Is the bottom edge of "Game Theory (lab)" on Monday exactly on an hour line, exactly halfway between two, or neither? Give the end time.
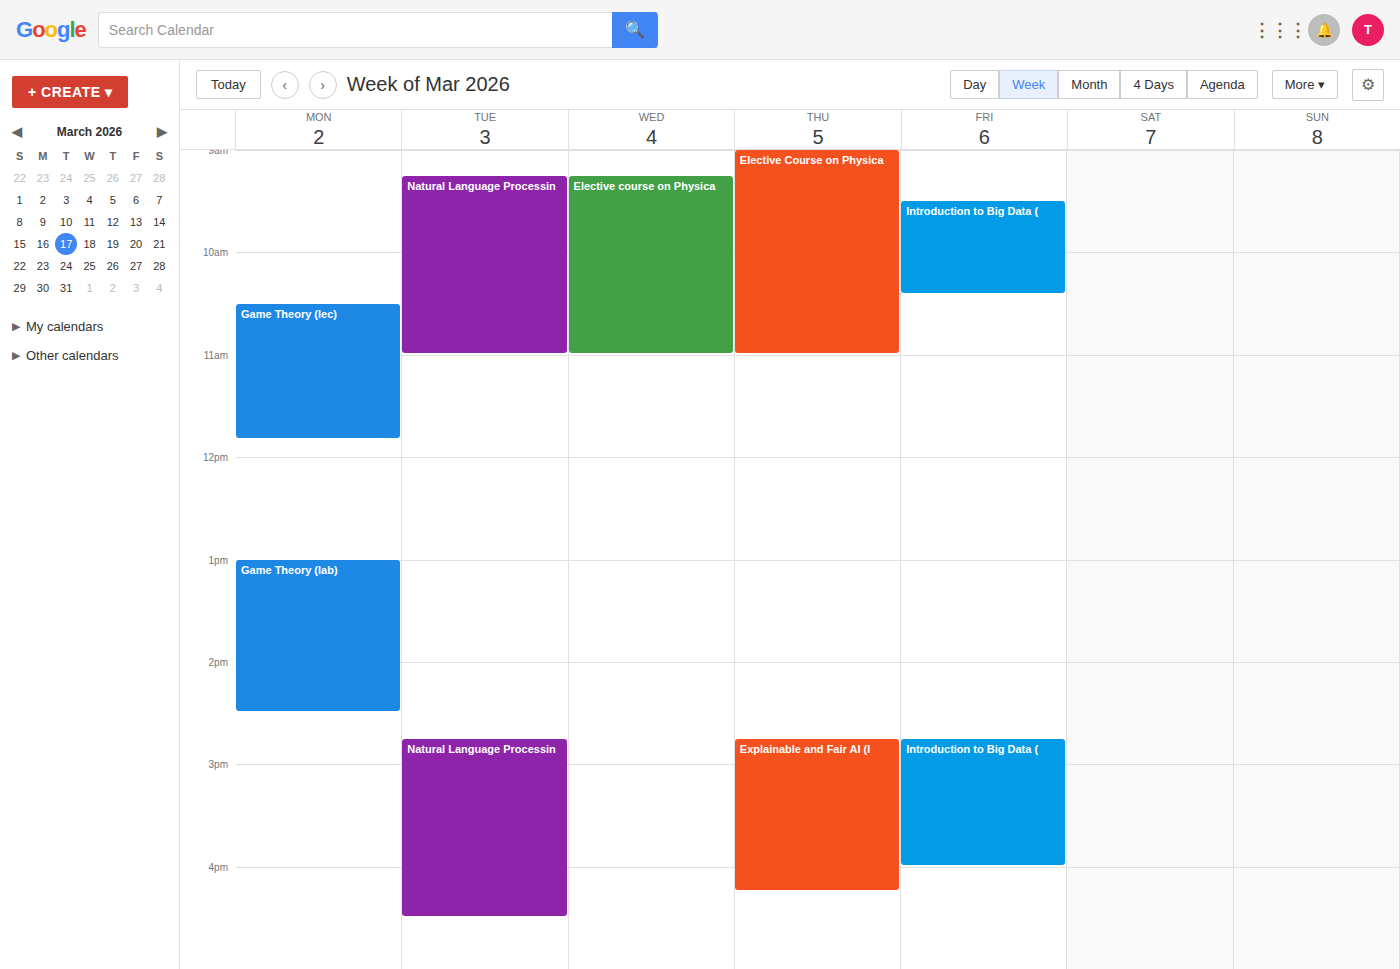
2:30 PM -- halfway between the 2 PM and 3 PM lines.